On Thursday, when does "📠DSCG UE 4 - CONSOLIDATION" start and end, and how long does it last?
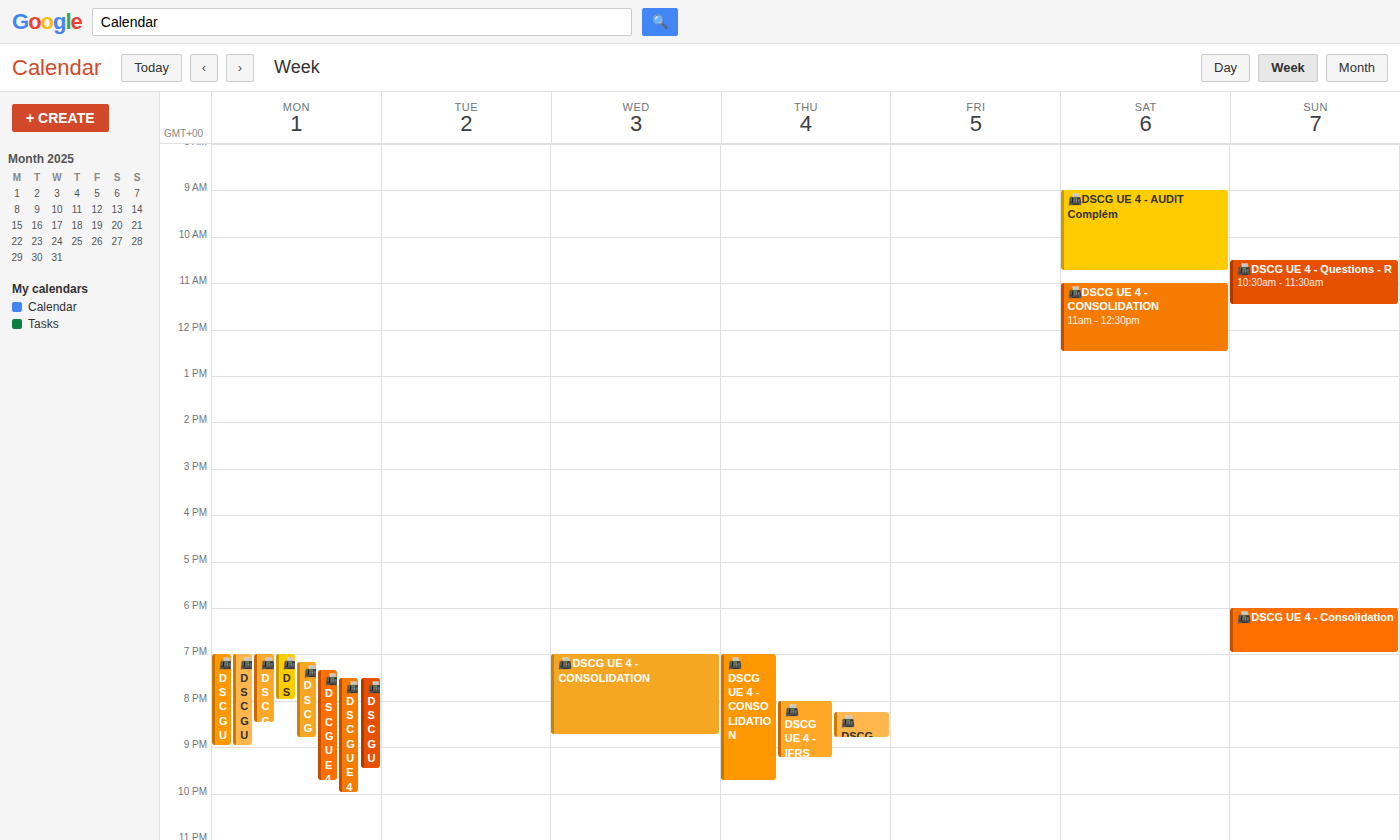
7:00 PM to 9:45 PM, 2 hours 45 minutes